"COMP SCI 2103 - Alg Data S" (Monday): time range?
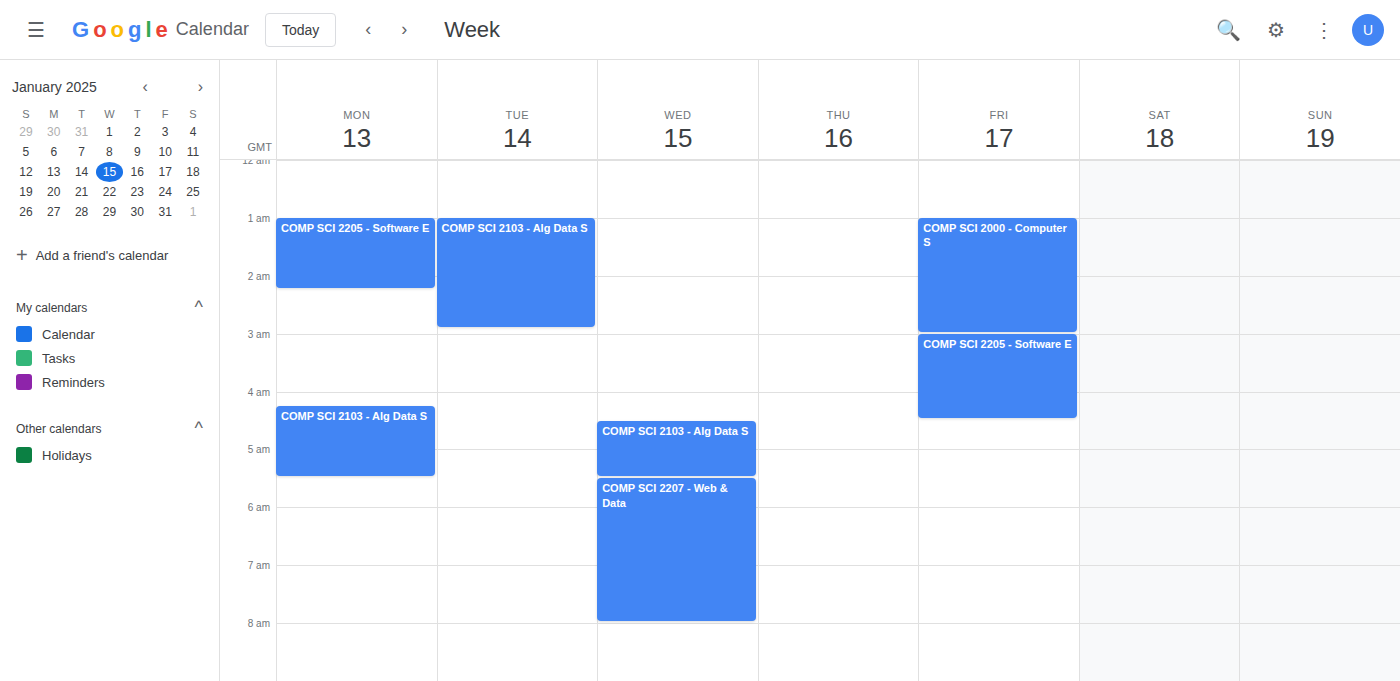
4:15 AM to 5:30 AM